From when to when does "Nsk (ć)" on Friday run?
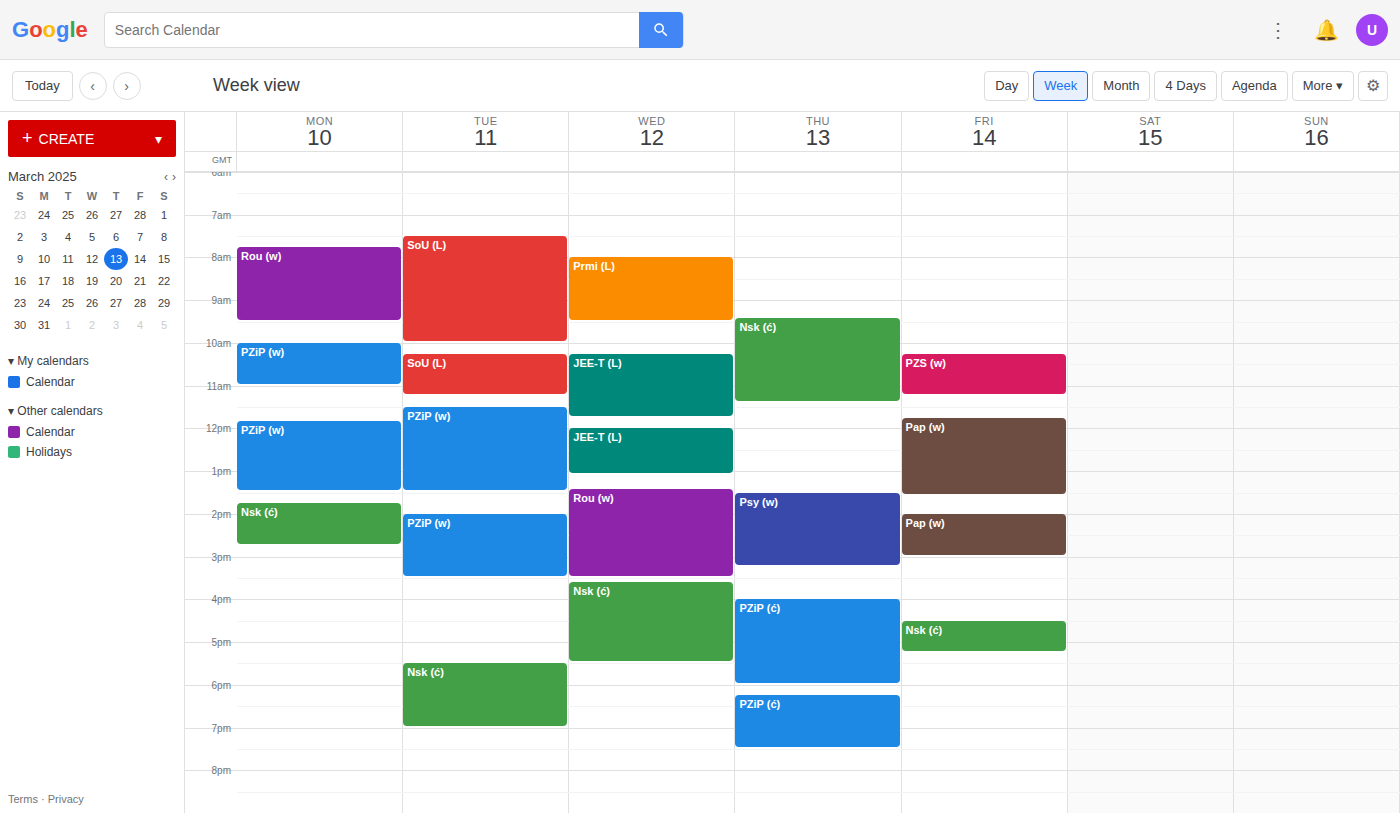
4:30 PM to 5:15 PM